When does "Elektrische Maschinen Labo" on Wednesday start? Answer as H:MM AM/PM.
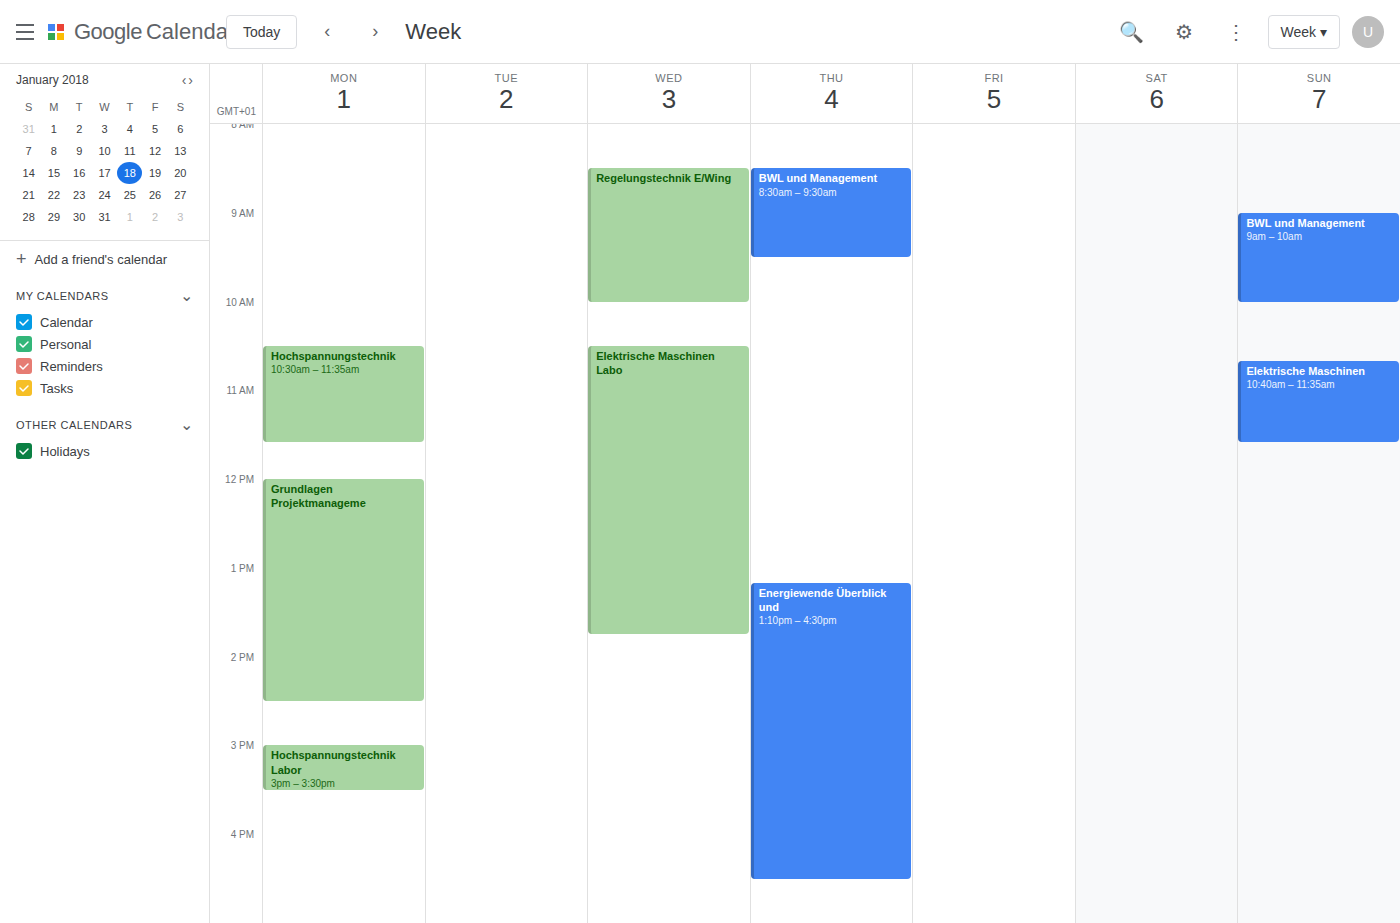
10:30 AM